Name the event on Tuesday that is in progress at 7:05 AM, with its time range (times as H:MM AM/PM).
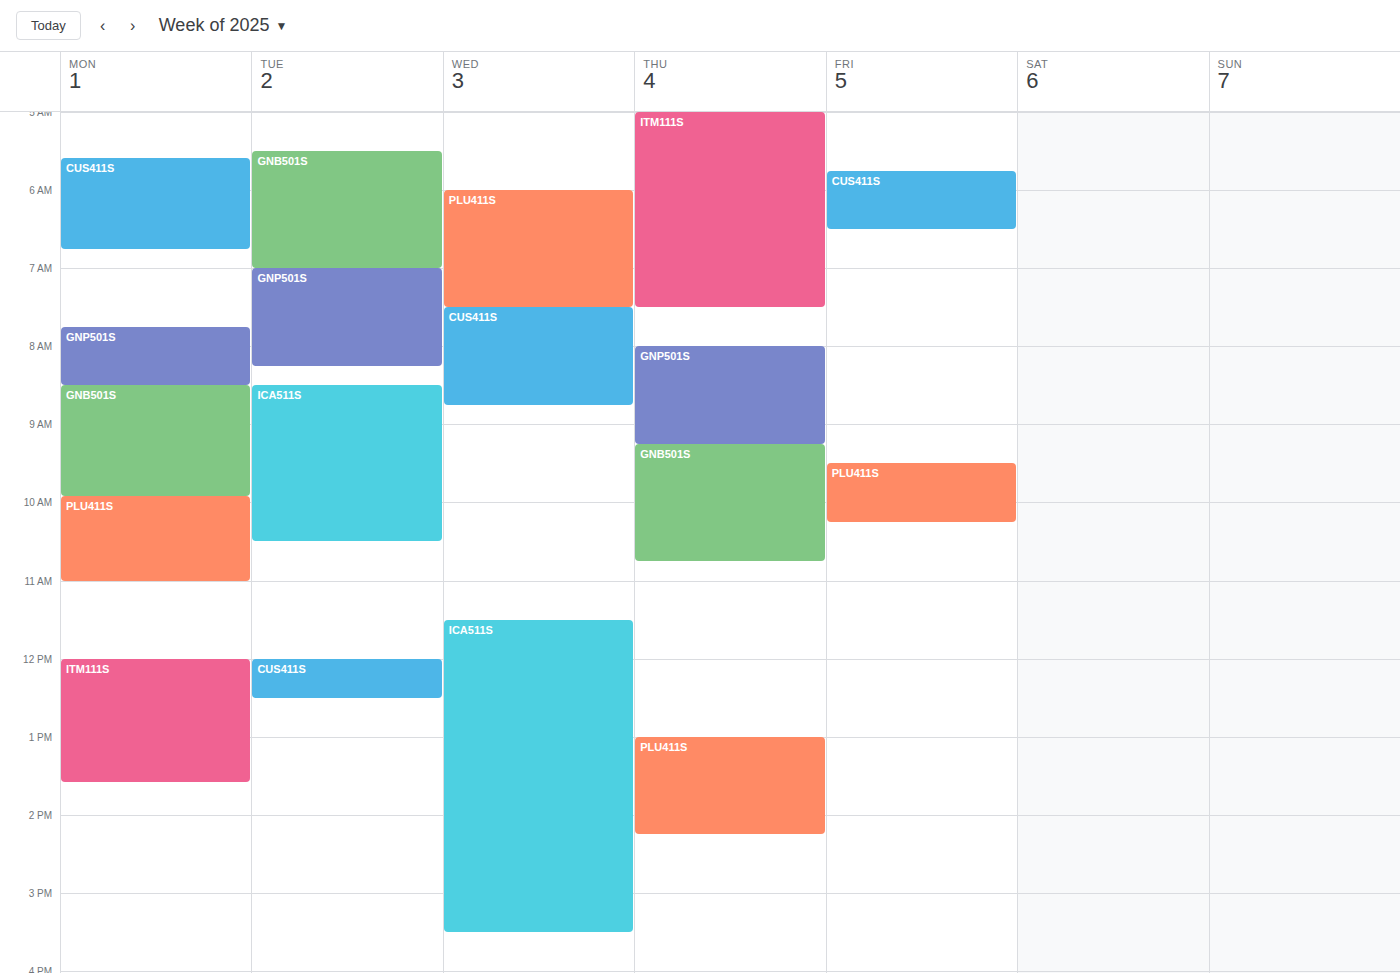
"GNP501S", 7:00 AM to 8:15 AM